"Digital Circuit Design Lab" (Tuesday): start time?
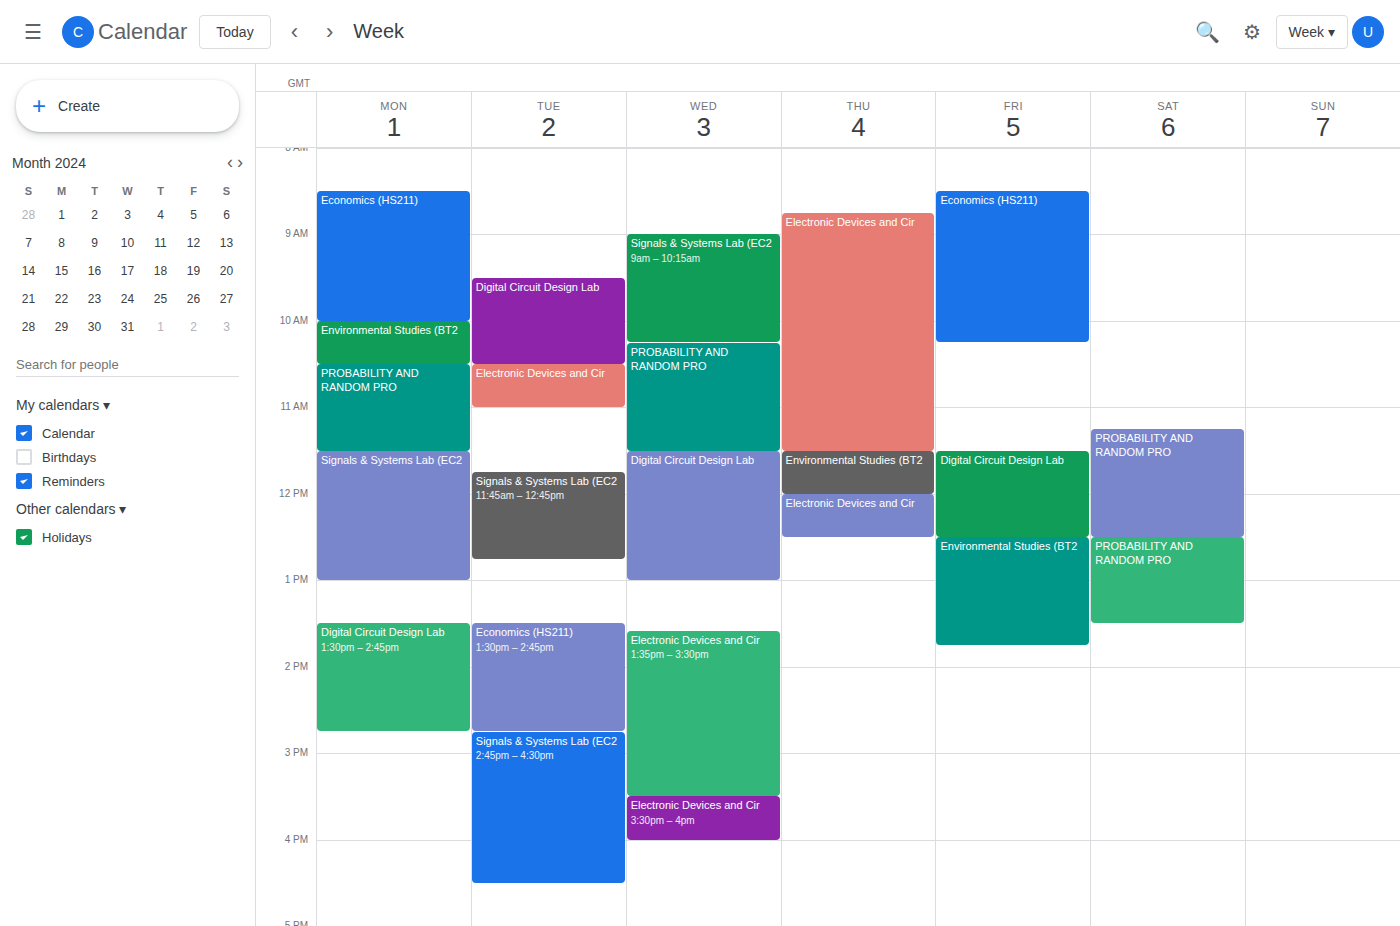
9:30 AM